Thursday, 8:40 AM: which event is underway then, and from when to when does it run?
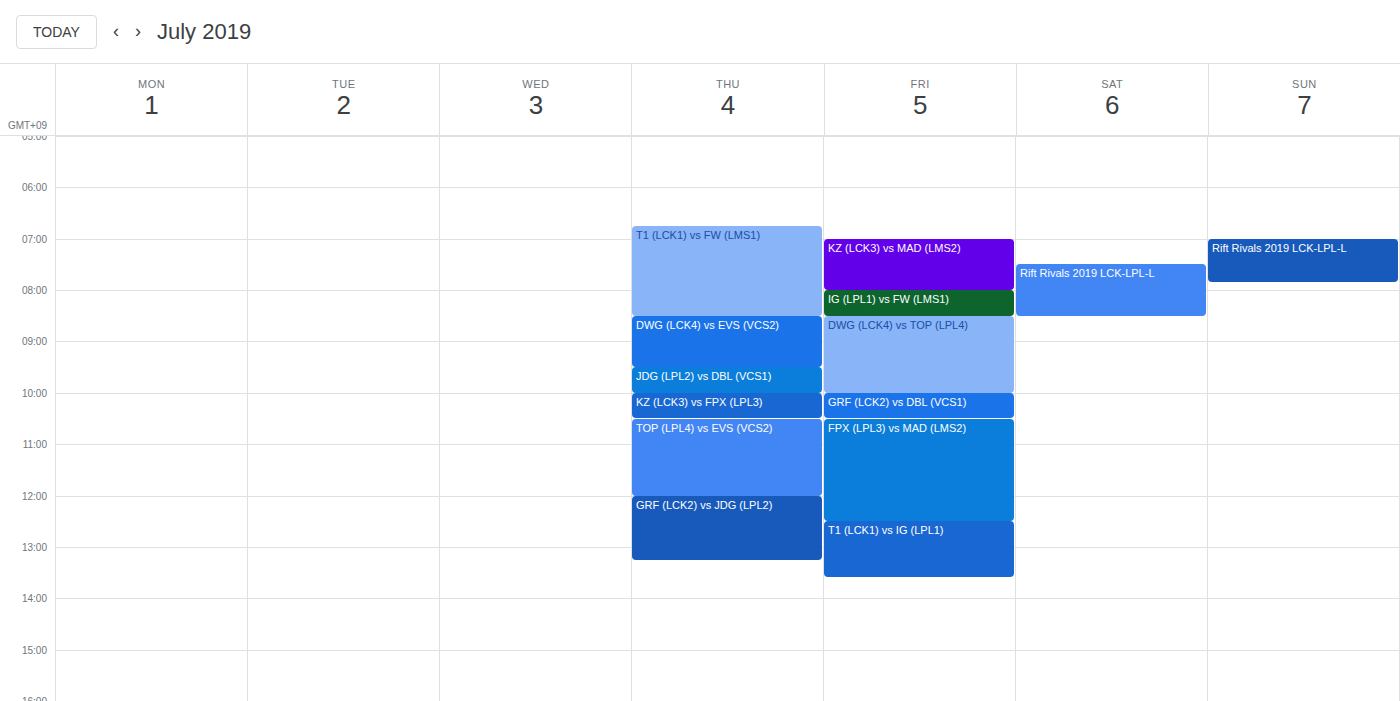
"DWG (LCK4) vs EVS (VCS2)", 8:30 AM to 9:30 AM